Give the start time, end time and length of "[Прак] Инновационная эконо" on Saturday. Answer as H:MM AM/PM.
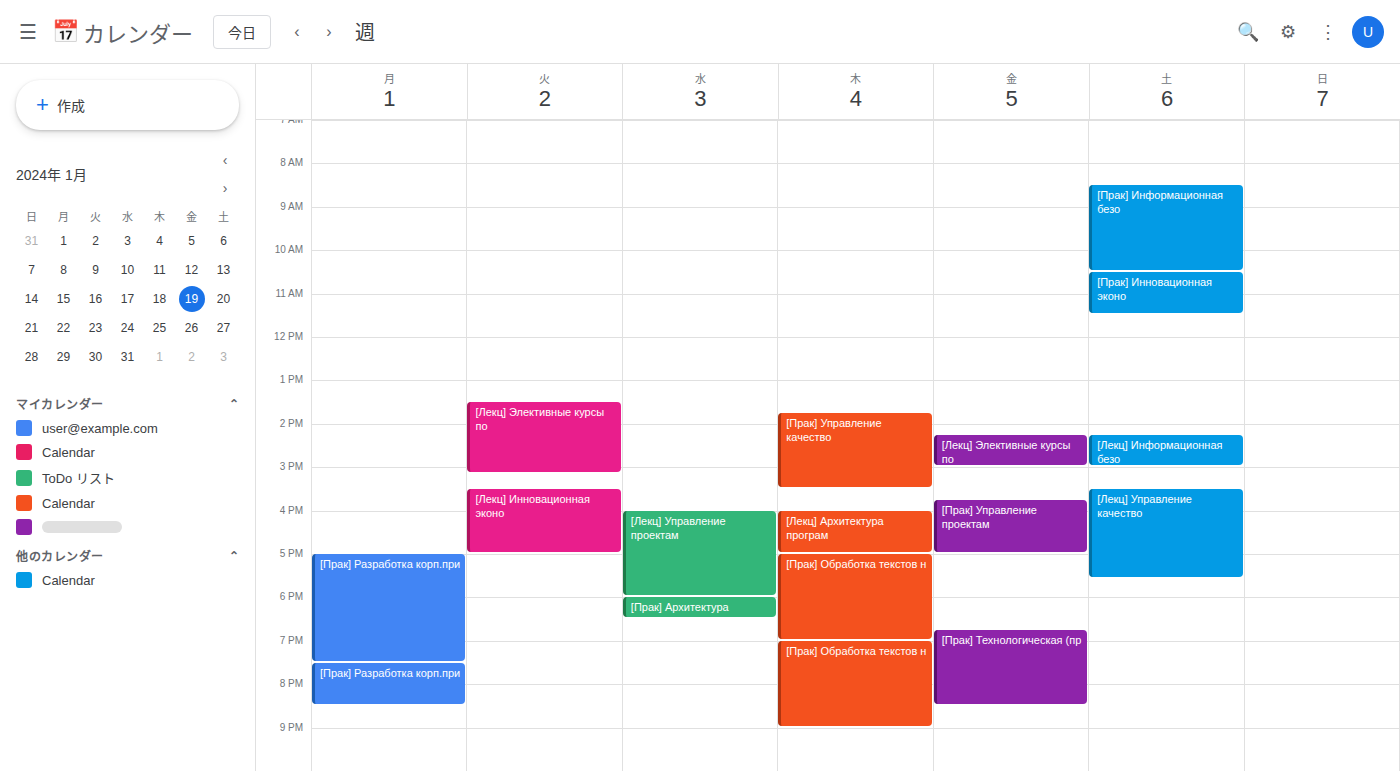
10:30 AM to 11:30 AM, 1 hour